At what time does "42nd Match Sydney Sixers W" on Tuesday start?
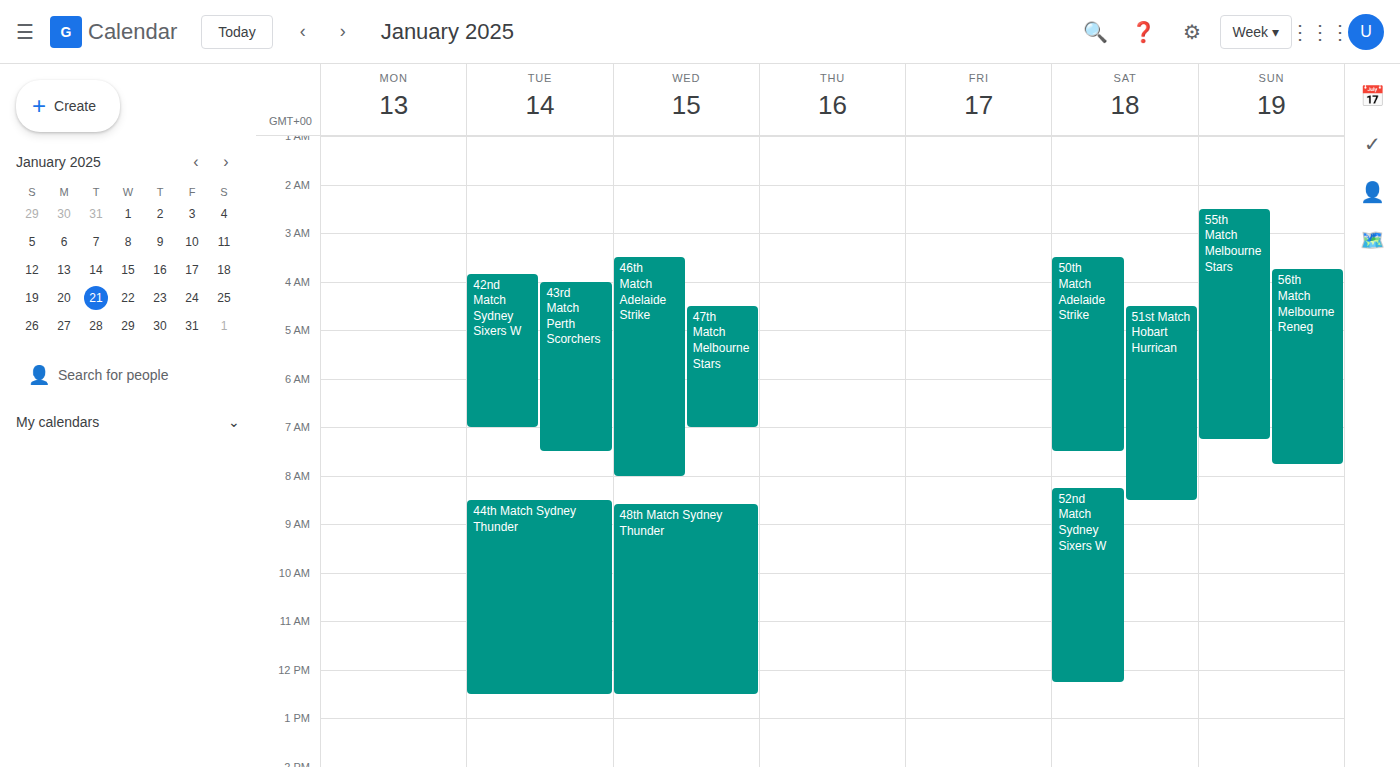
3:50 AM